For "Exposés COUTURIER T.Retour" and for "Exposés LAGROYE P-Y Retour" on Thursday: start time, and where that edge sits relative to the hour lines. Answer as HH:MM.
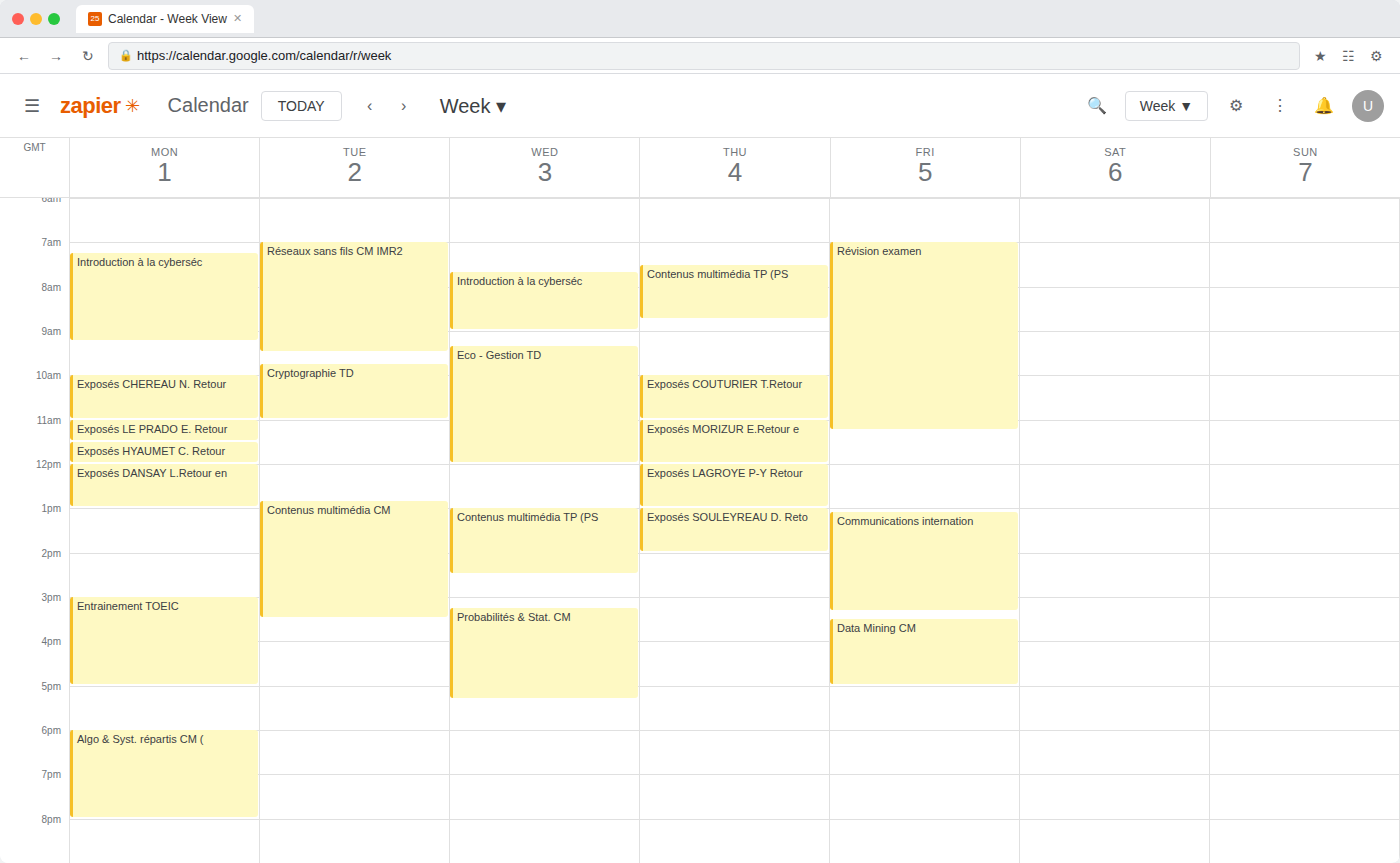
"Exposés COUTURIER T.Retour": 10:00, exactly on the 10:00 line. "Exposés LAGROYE P-Y Retour": 12:00, exactly on the 12:00 line.